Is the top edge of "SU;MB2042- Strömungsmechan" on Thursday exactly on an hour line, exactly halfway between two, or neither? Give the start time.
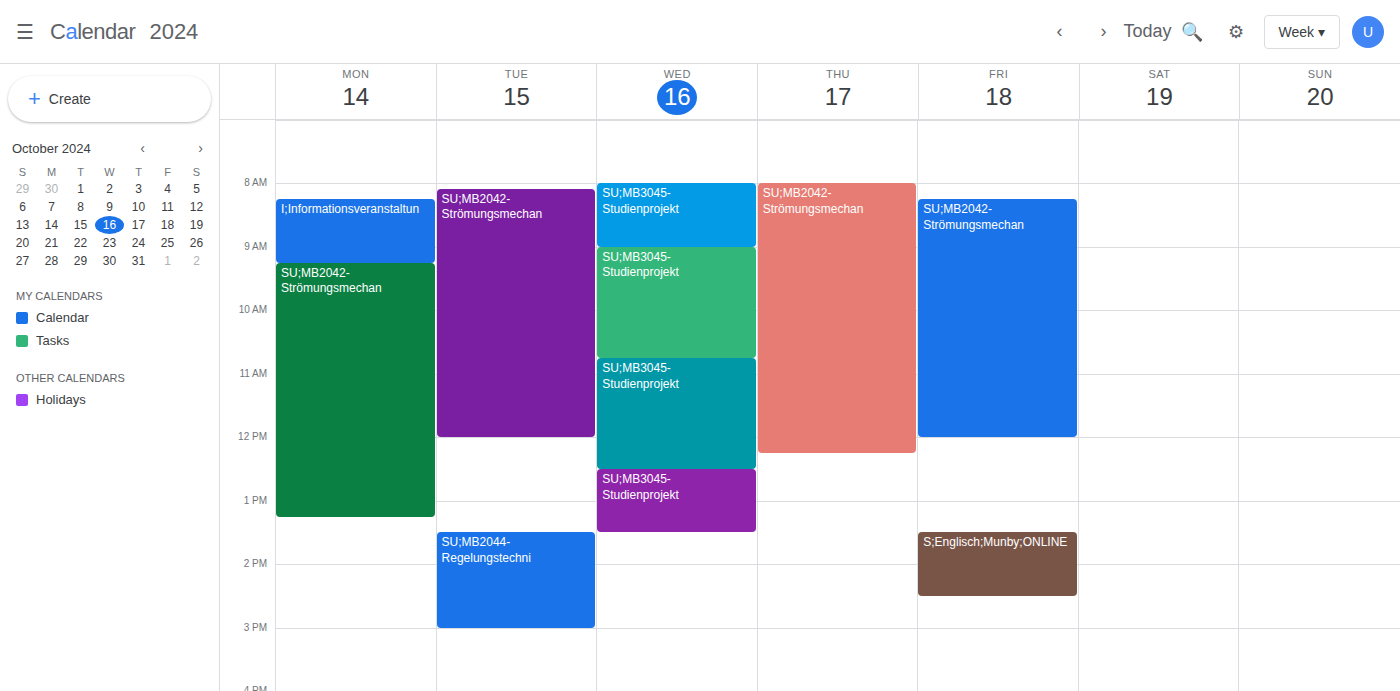
08:00 -- exactly on the 08:00 line.